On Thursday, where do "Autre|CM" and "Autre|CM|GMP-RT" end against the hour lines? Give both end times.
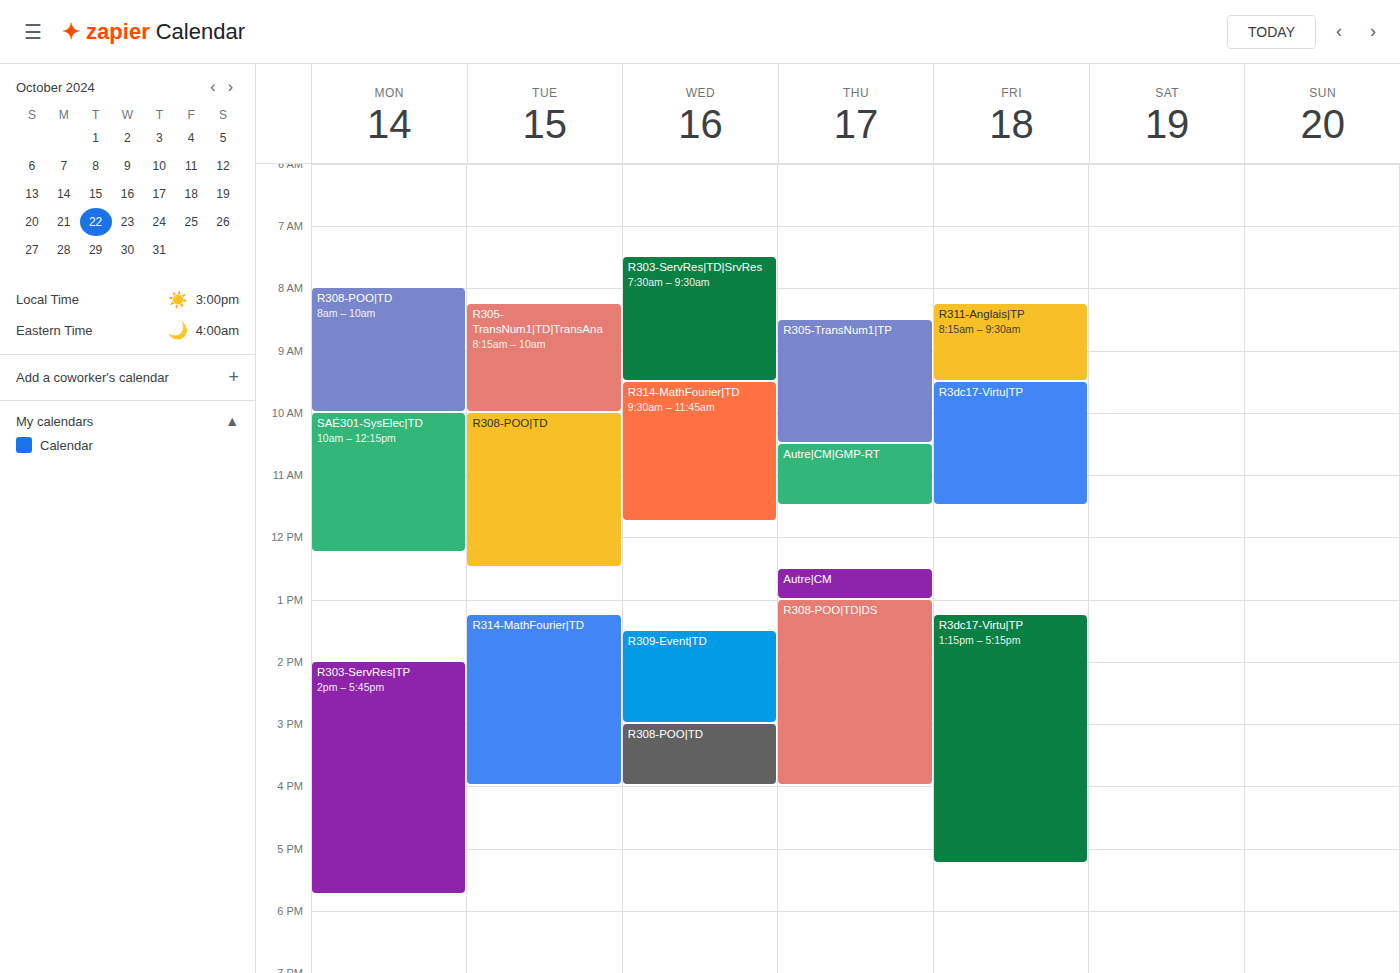
"Autre|CM": 1:00 PM, exactly on the 1 PM line. "Autre|CM|GMP-RT": 11:30 AM, halfway between the 11 AM and 12 PM lines.